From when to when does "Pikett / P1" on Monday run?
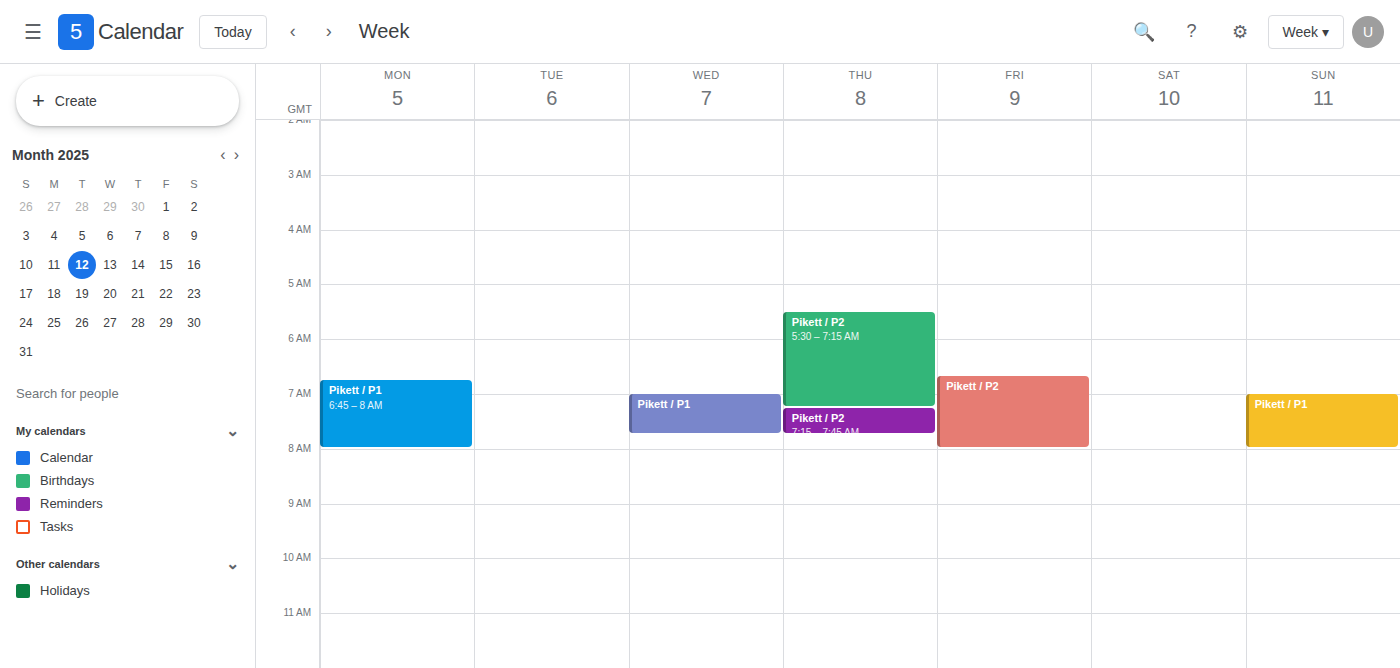
6:45 AM to 8:00 AM